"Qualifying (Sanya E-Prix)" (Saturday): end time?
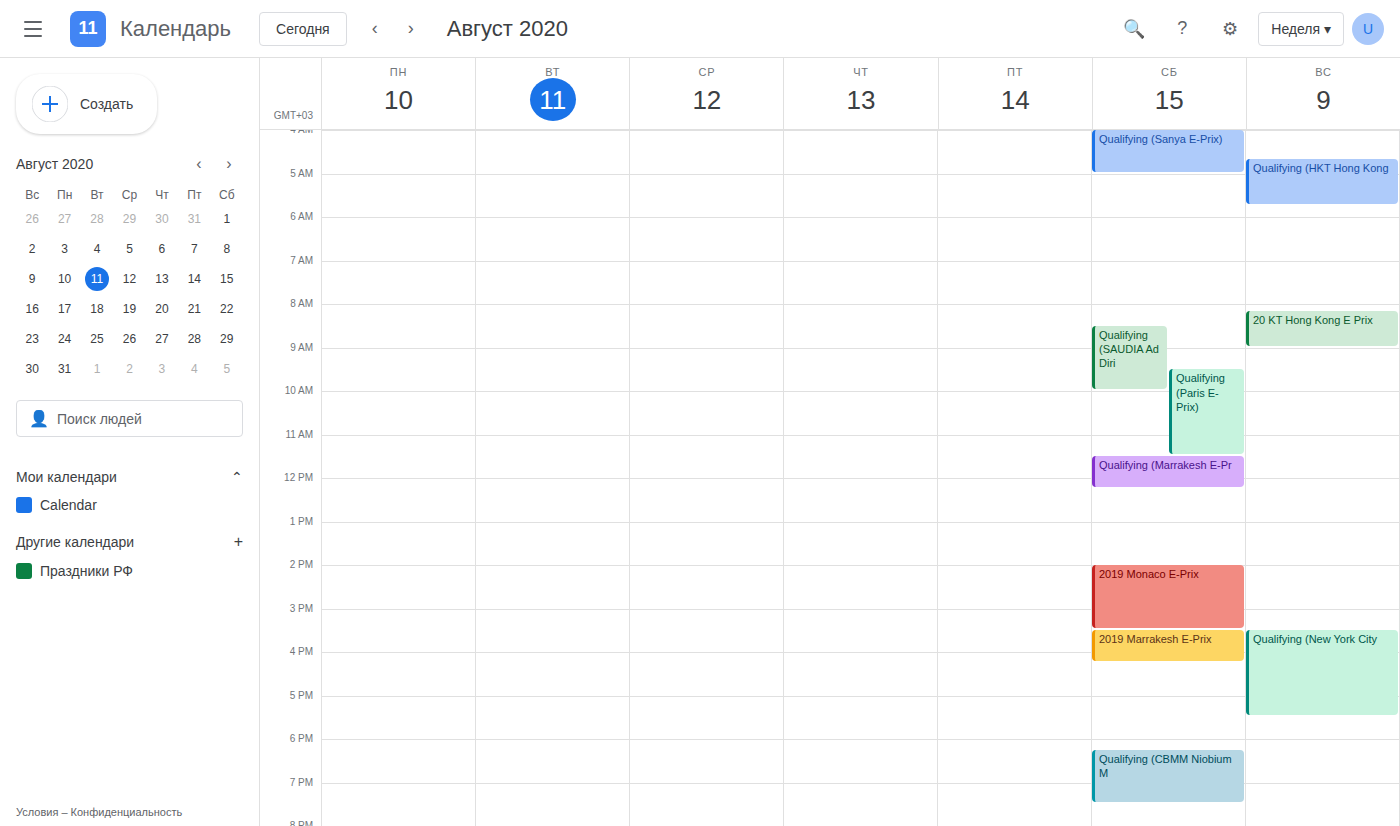
5:00 AM